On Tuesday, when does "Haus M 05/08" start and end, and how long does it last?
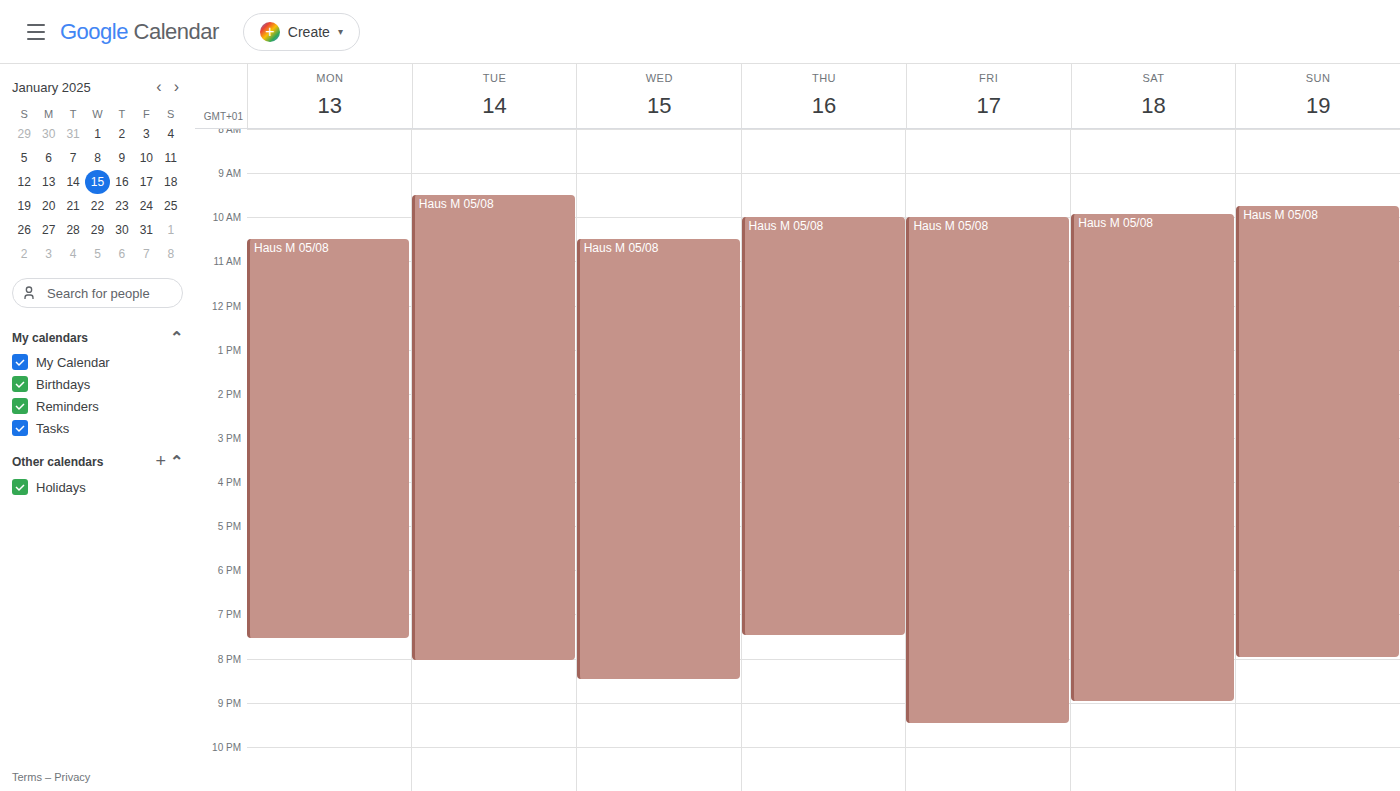
9:30 AM to 8:05 PM, 10 hours 35 minutes